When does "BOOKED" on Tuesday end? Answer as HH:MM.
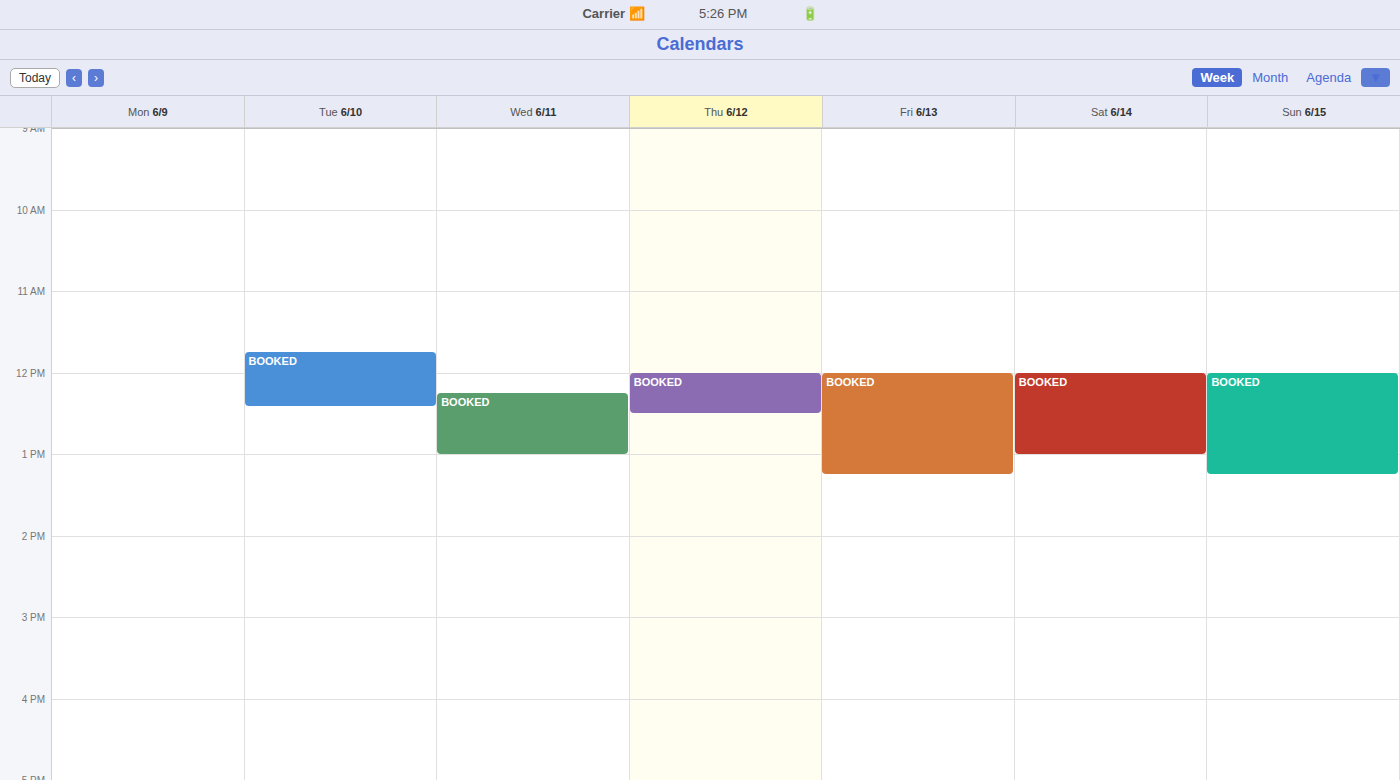
12:25